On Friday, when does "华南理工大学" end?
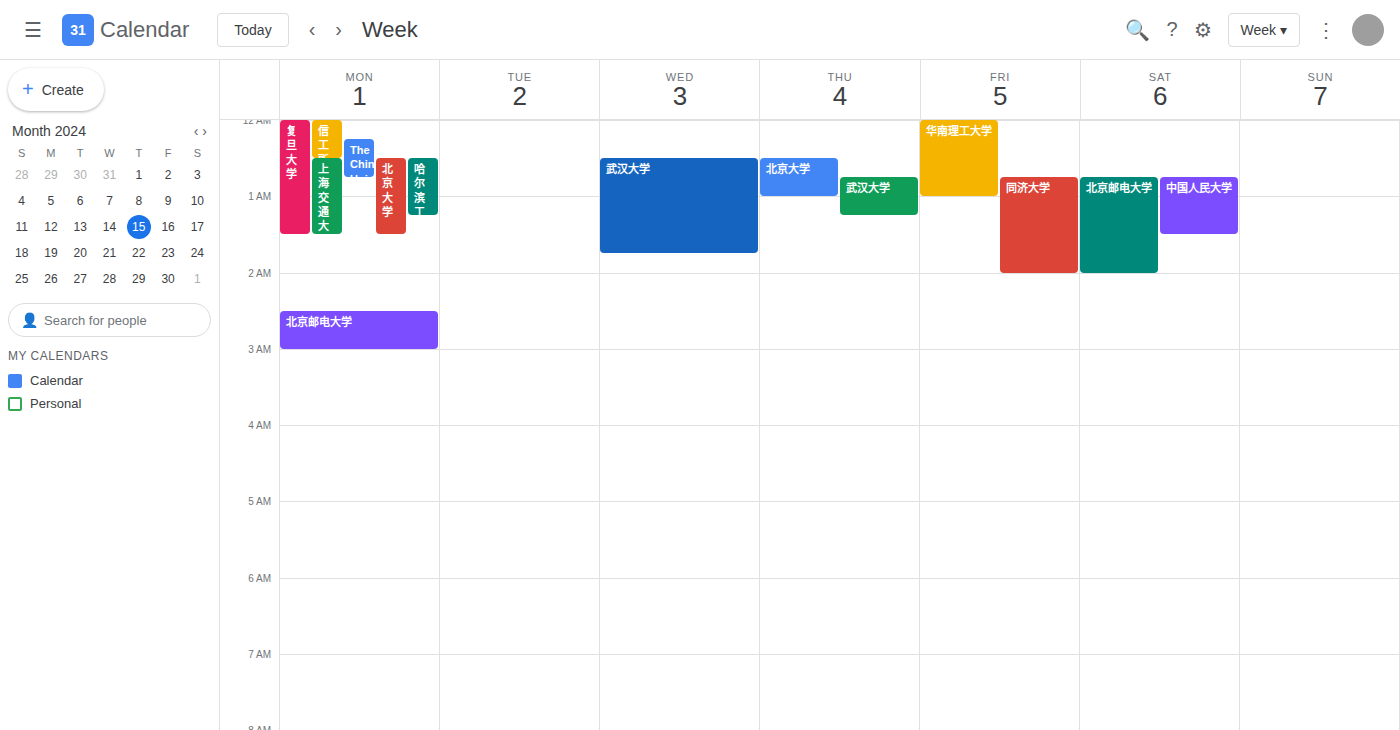
1:00 AM